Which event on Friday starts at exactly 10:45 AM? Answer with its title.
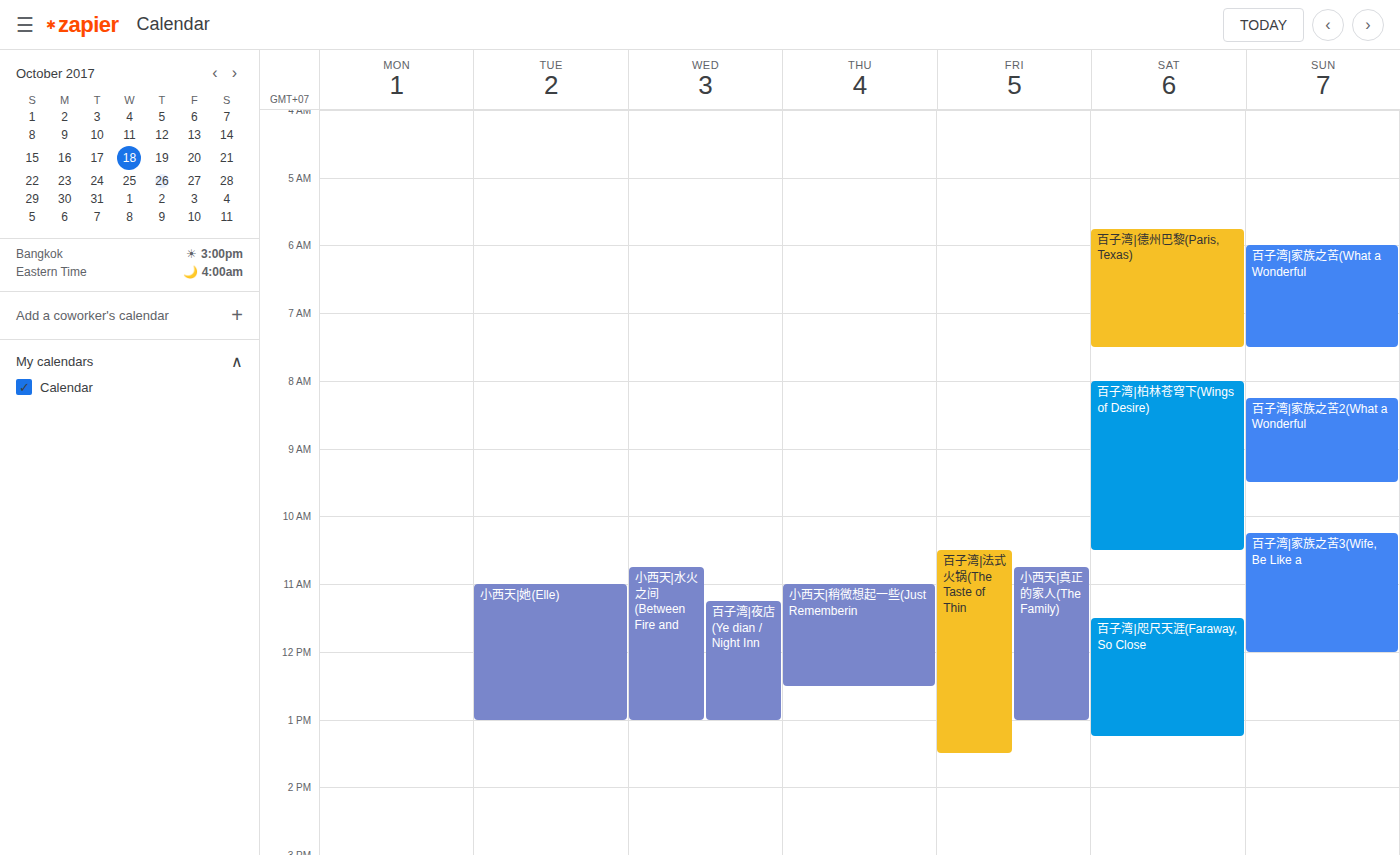
"小西天|真正的家人(The Family)"